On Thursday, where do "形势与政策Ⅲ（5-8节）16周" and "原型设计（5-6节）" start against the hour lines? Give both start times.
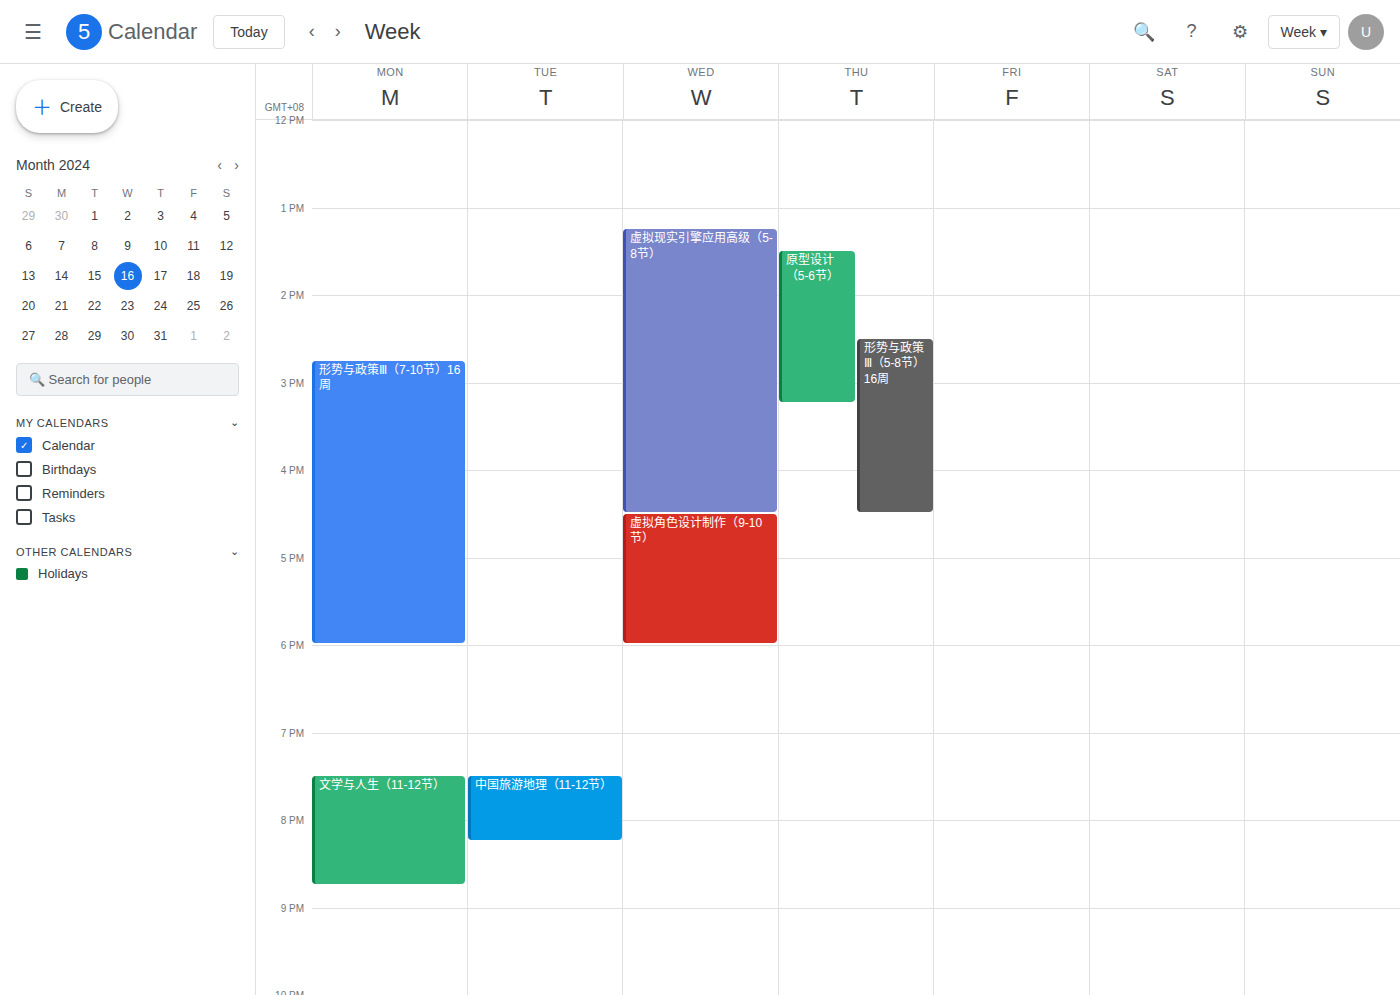
"形势与政策Ⅲ（5-8节）16周": 2:30 PM, halfway between the 2 PM and 3 PM lines. "原型设计（5-6节）": 1:30 PM, halfway between the 1 PM and 2 PM lines.